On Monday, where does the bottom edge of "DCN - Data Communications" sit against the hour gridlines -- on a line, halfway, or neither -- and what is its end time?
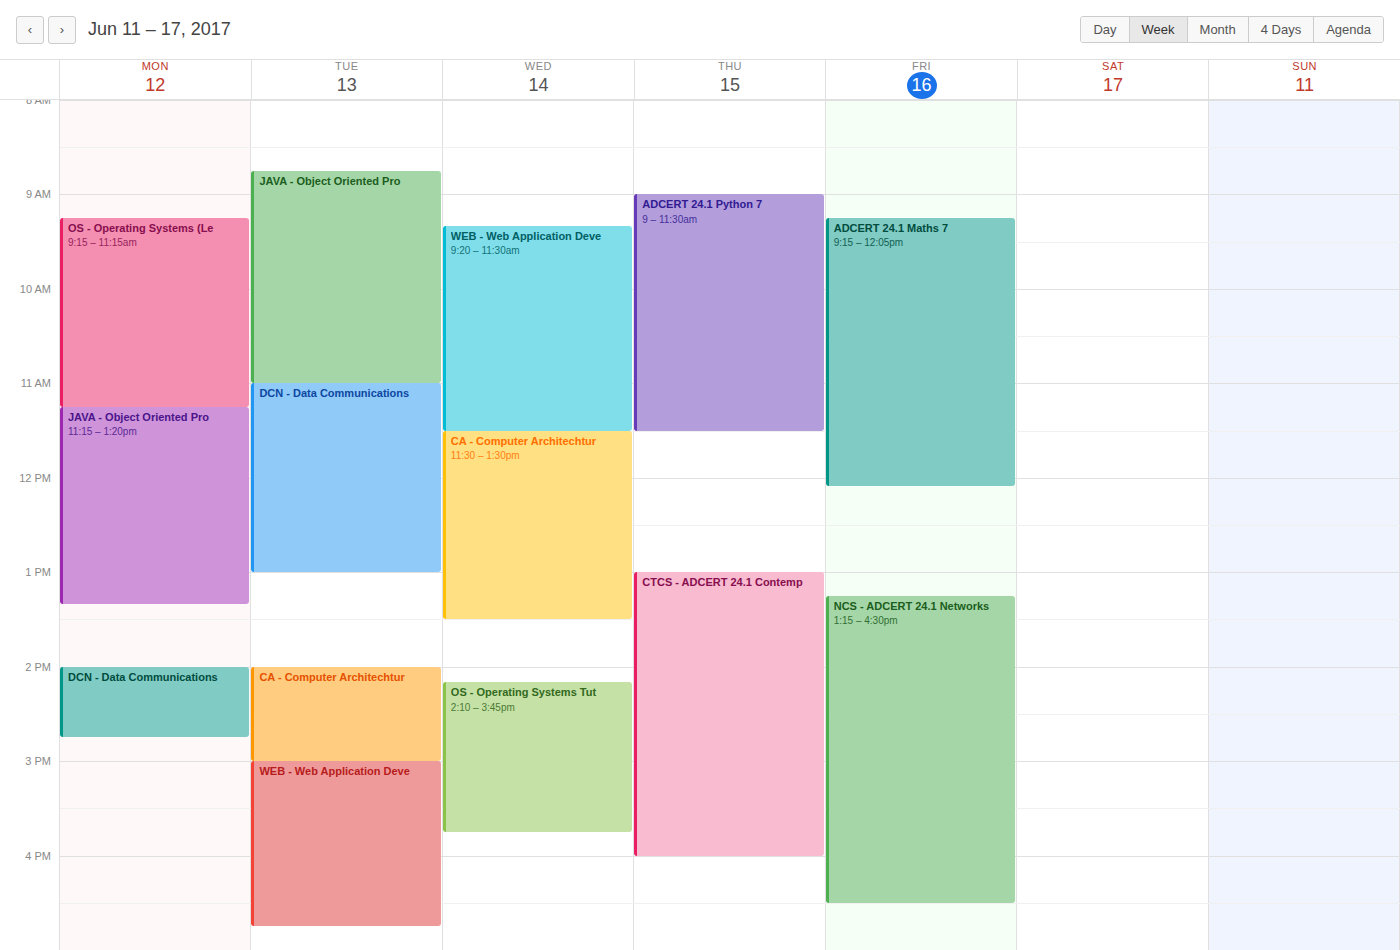
2:45 PM -- neither: three quarters of the way from the 2 PM line to the 3 PM line.